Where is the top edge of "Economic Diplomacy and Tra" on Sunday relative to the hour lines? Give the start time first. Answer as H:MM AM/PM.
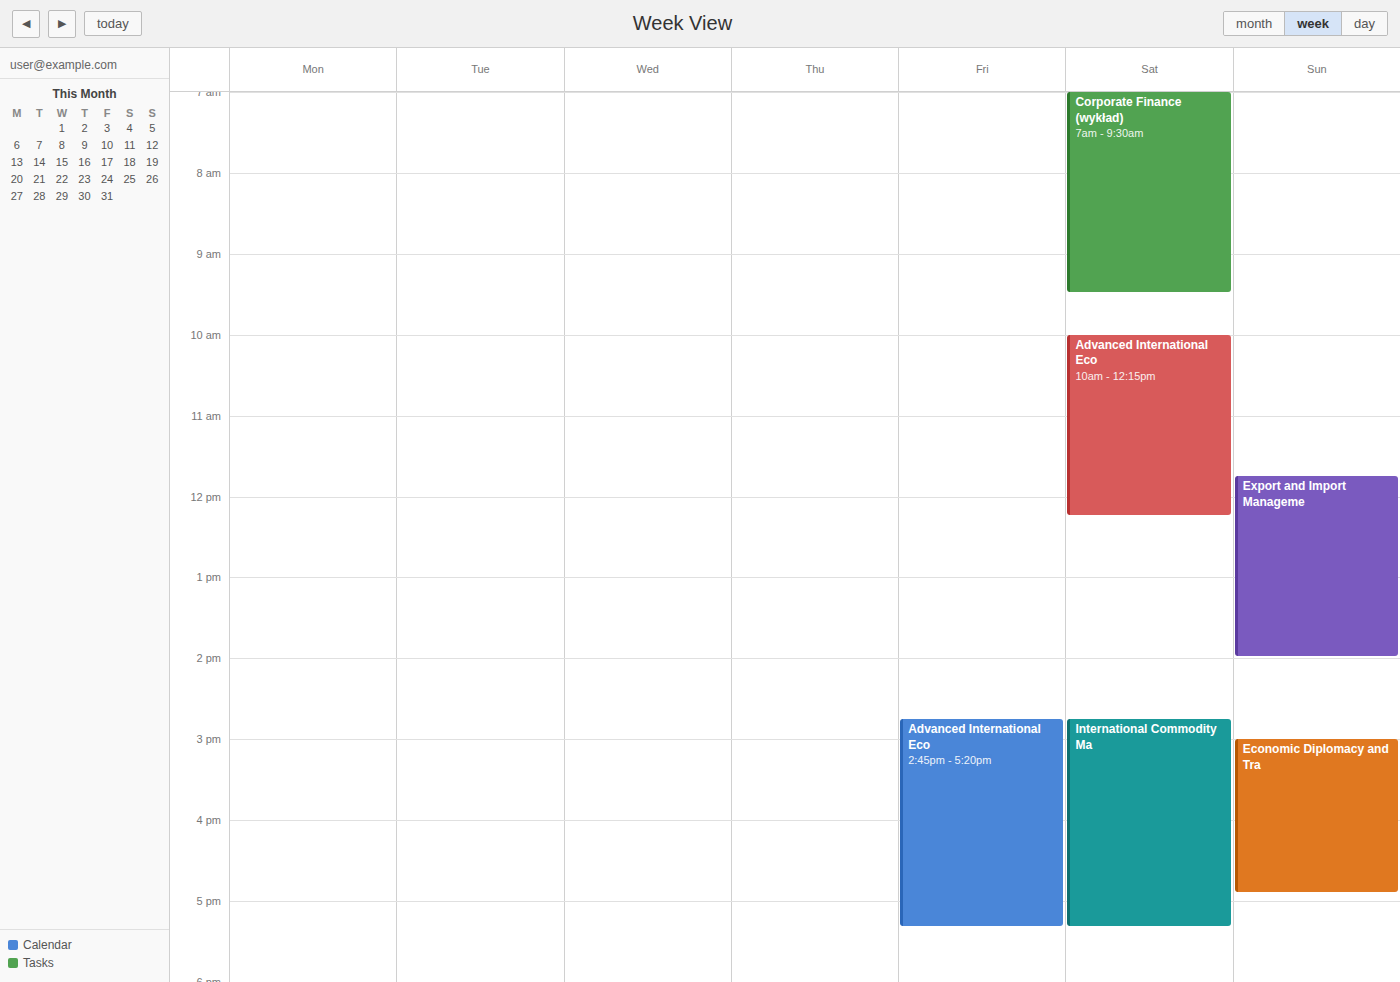
3:00 PM -- exactly on the 3 PM line.